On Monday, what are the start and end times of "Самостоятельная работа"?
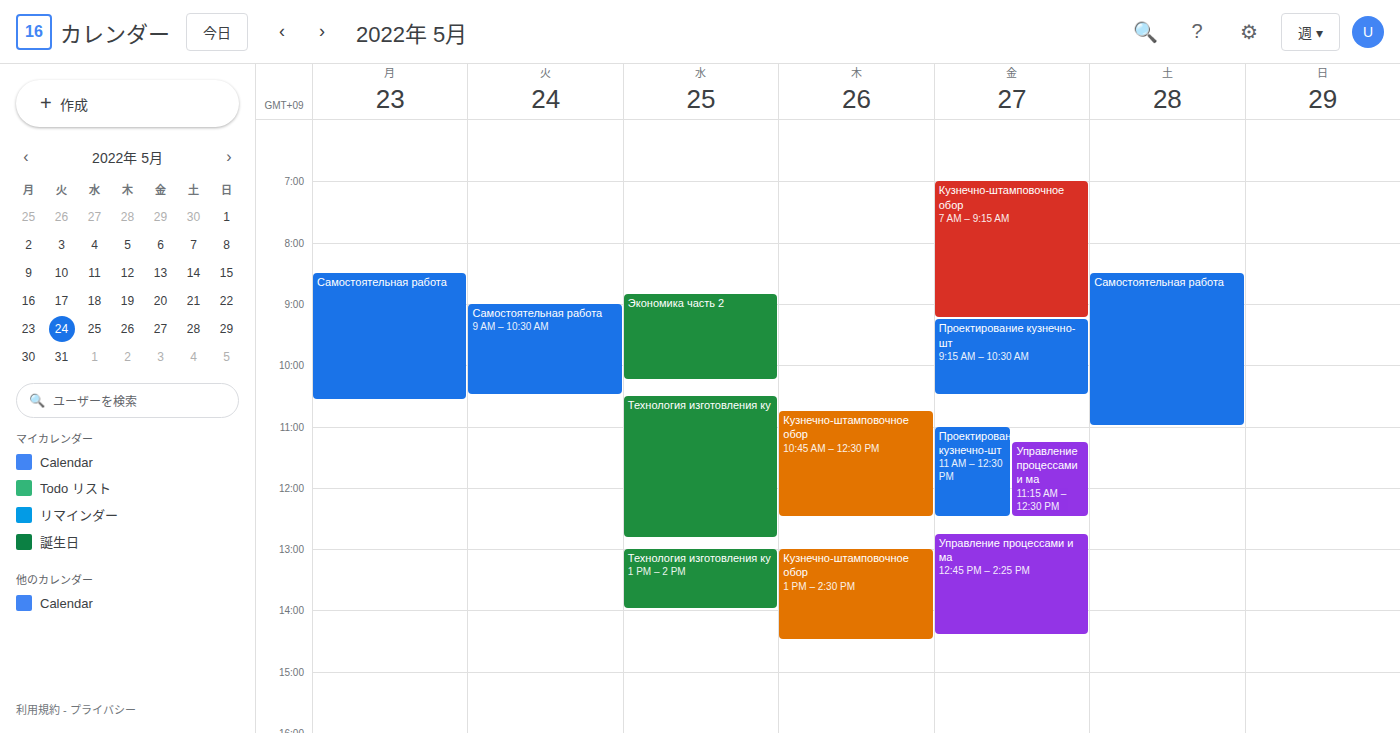
8:30 AM to 10:35 AM